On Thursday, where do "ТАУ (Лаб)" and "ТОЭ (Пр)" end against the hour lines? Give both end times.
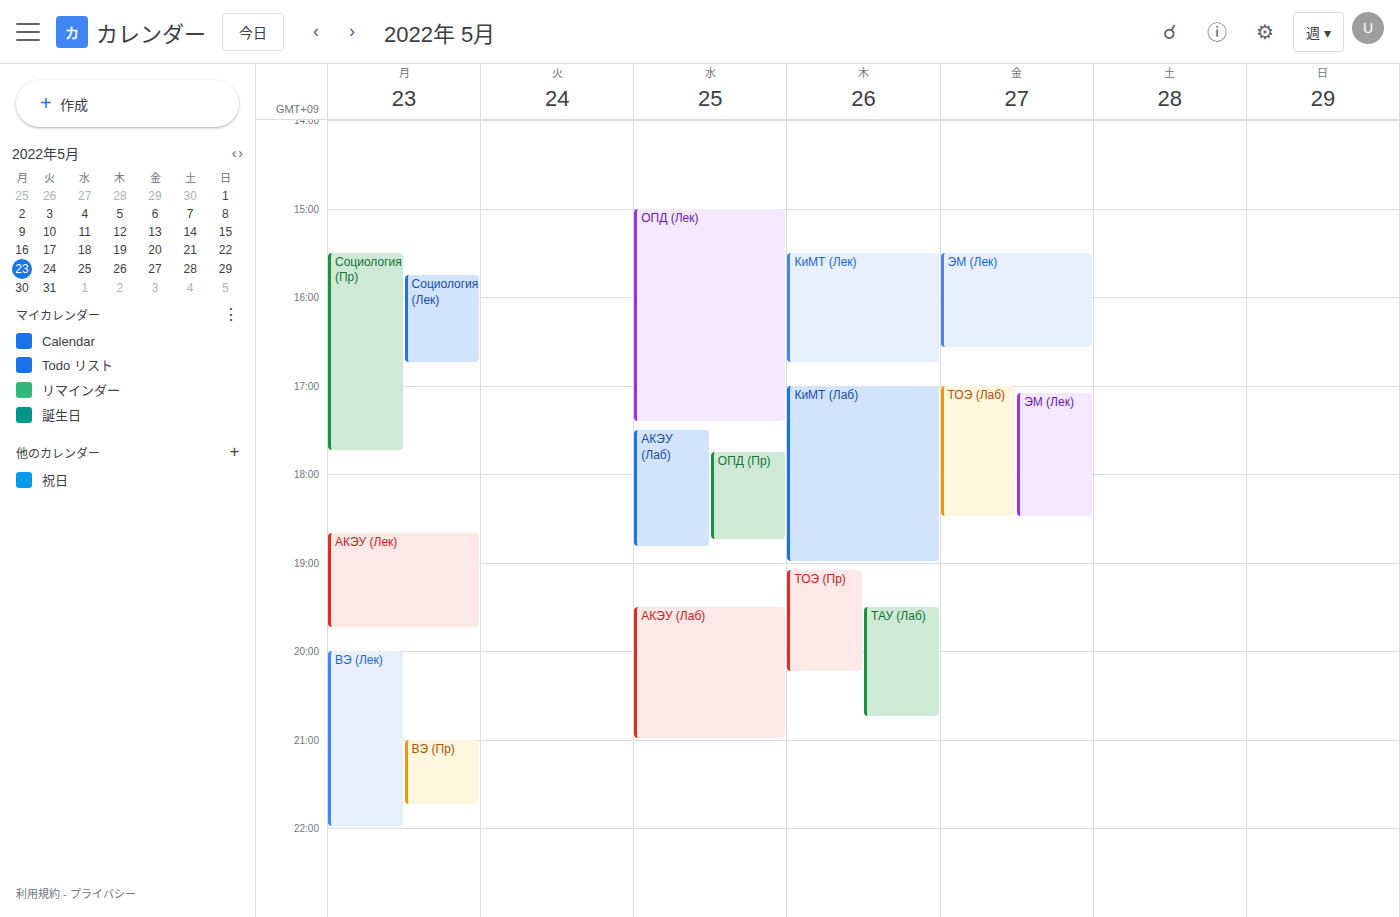
"ТАУ (Лаб)": 8:45 PM, neither: three quarters of the way from the 8 PM line to the 9 PM line. "ТОЭ (Пр)": 8:15 PM, neither: a quarter of the way from the 8 PM line to the 9 PM line.